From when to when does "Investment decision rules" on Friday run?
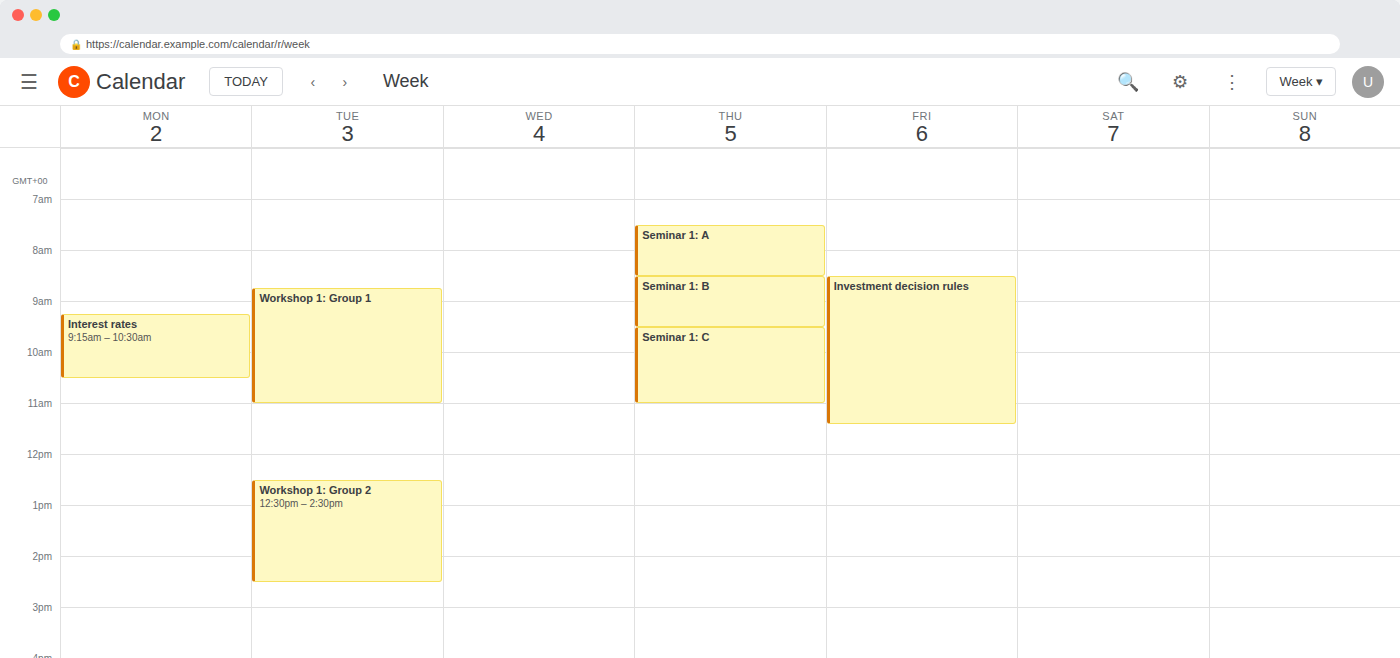
8:30 AM to 11:25 AM